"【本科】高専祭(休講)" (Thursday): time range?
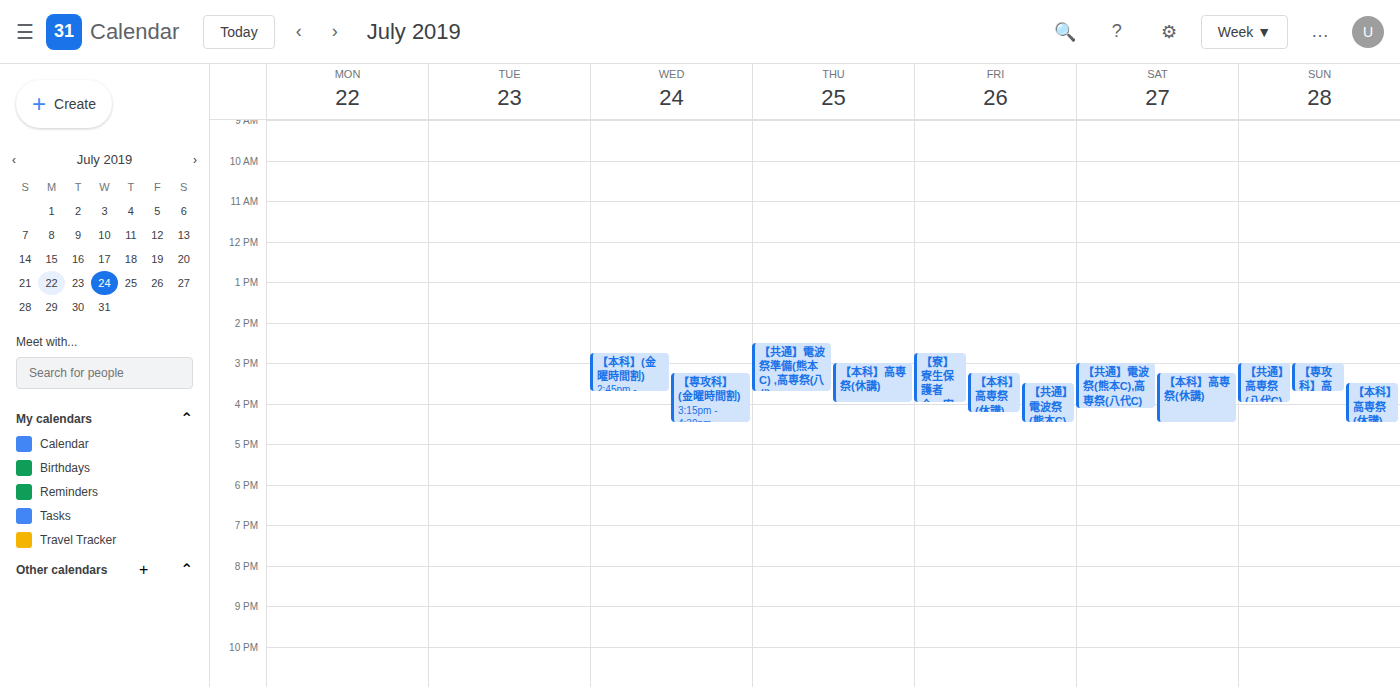
3:00 PM to 4:00 PM